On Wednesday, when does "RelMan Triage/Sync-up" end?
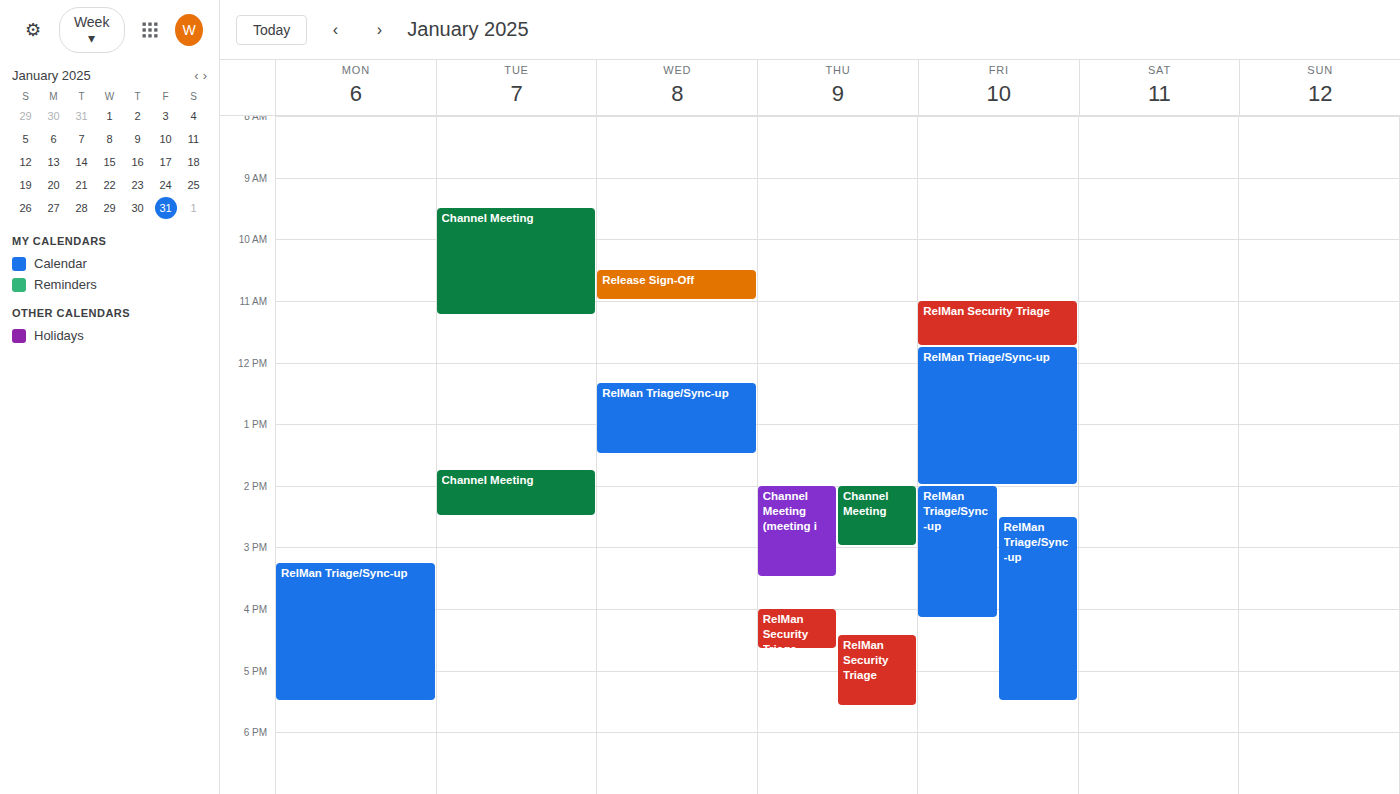
1:30 PM